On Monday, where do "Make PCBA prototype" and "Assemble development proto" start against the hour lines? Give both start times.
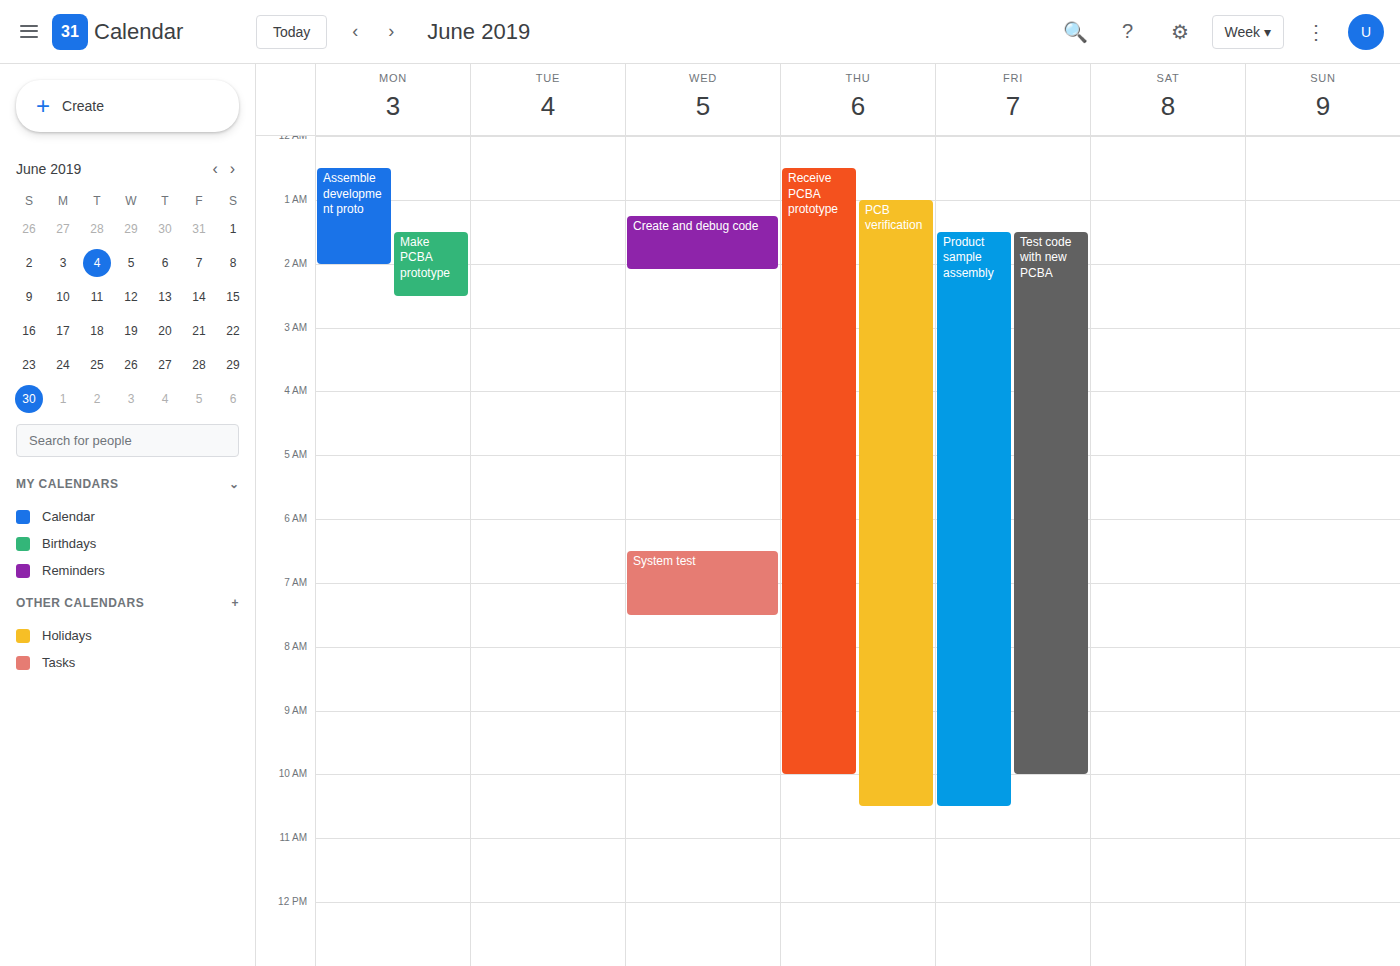
"Make PCBA prototype": 1:30 AM, halfway between the 1 AM and 2 AM lines. "Assemble development proto": 12:30 AM, halfway between the 12 AM and 1 AM lines.